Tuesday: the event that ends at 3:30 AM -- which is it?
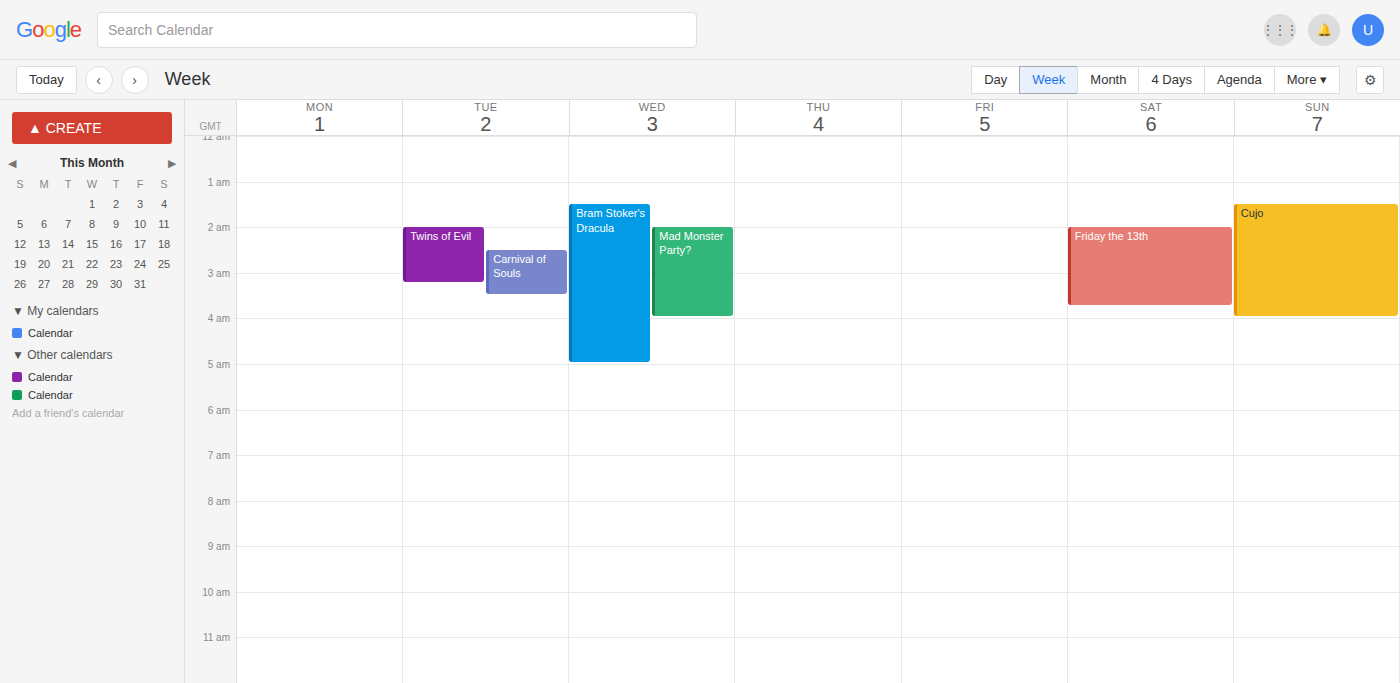
"Carnival of Souls"